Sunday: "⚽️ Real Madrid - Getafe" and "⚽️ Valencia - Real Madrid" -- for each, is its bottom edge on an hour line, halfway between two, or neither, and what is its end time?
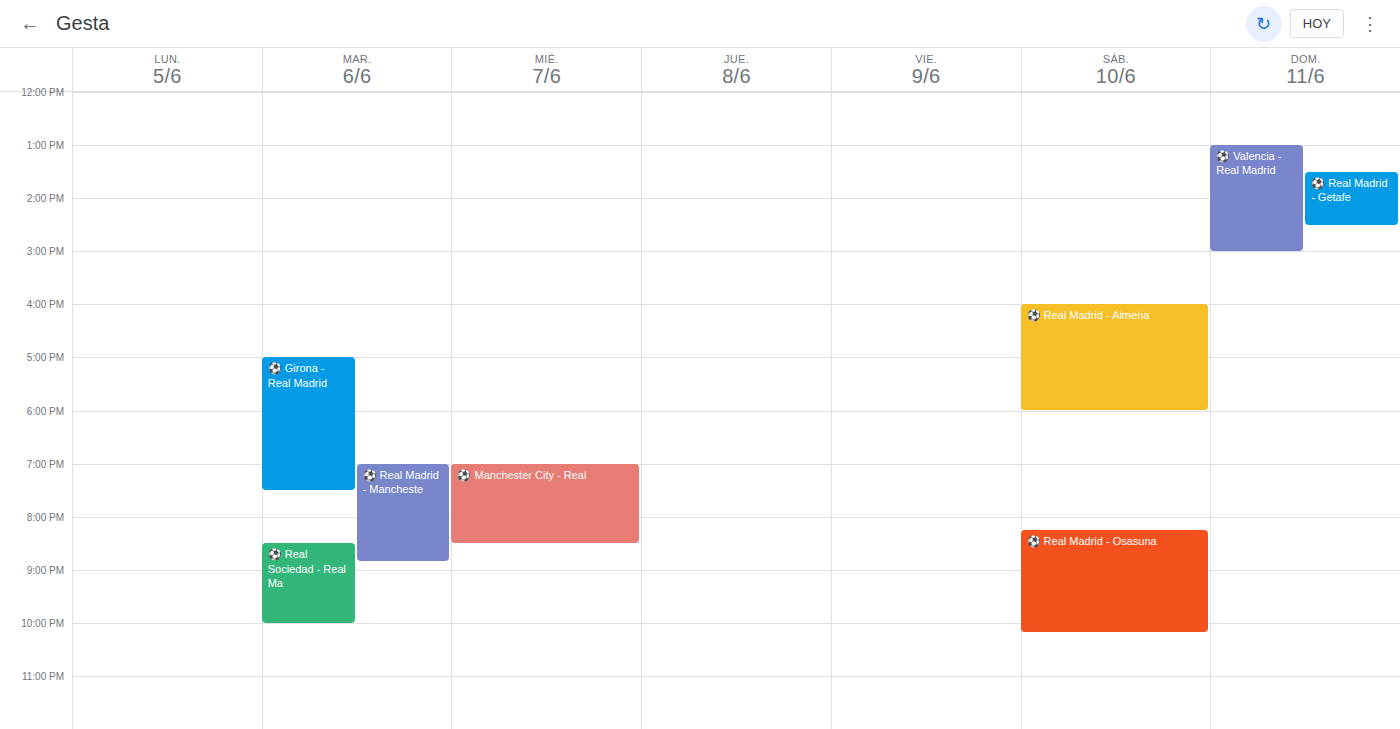
"⚽️ Real Madrid - Getafe": 2:30 PM, halfway between the 2 PM and 3 PM lines. "⚽️ Valencia - Real Madrid": 3:00 PM, exactly on the 3 PM line.